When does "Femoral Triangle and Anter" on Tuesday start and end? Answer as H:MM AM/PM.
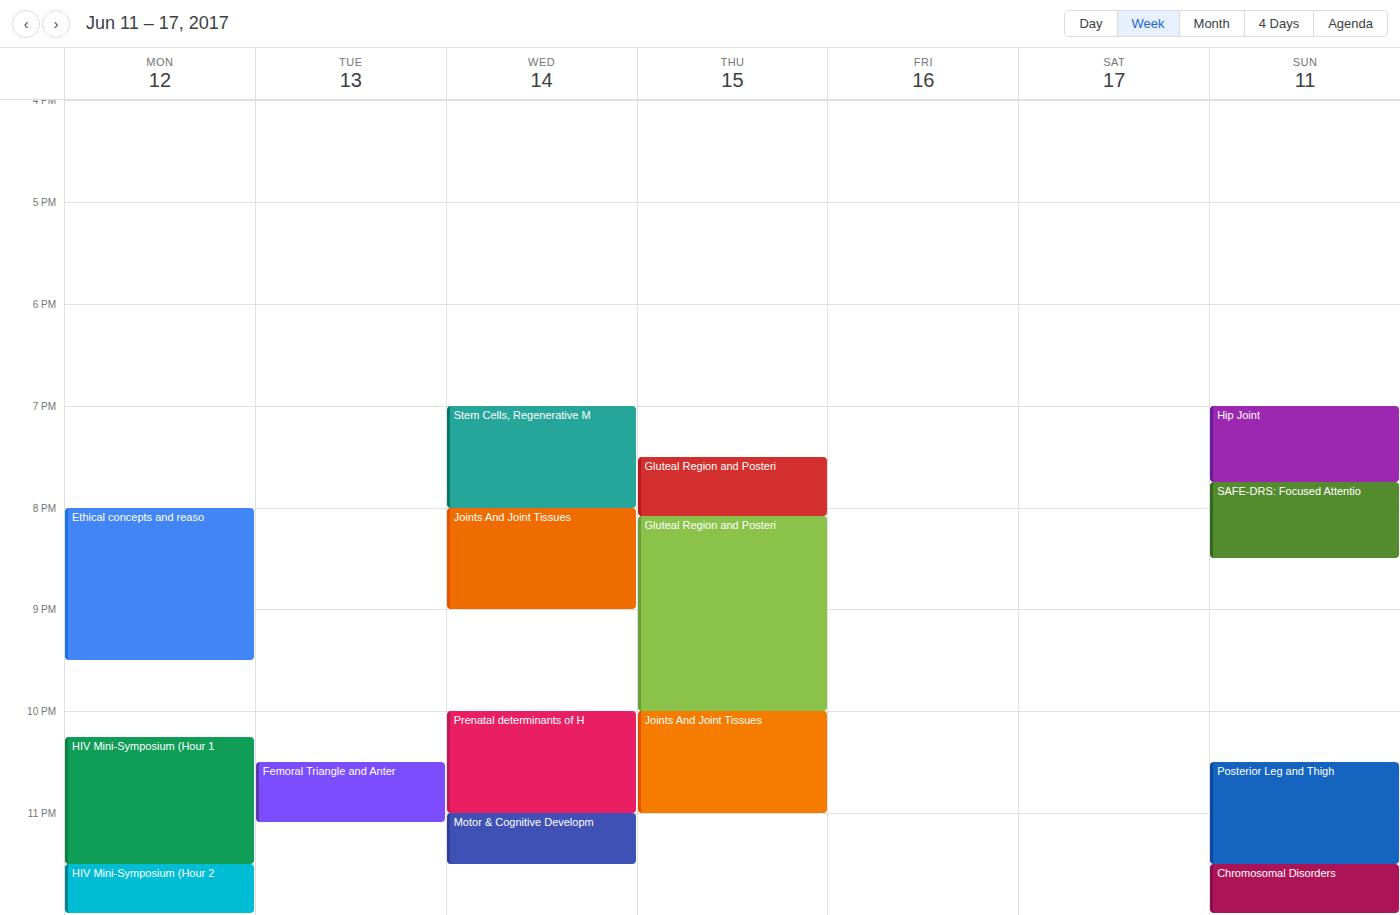
10:30 PM to 11:05 PM